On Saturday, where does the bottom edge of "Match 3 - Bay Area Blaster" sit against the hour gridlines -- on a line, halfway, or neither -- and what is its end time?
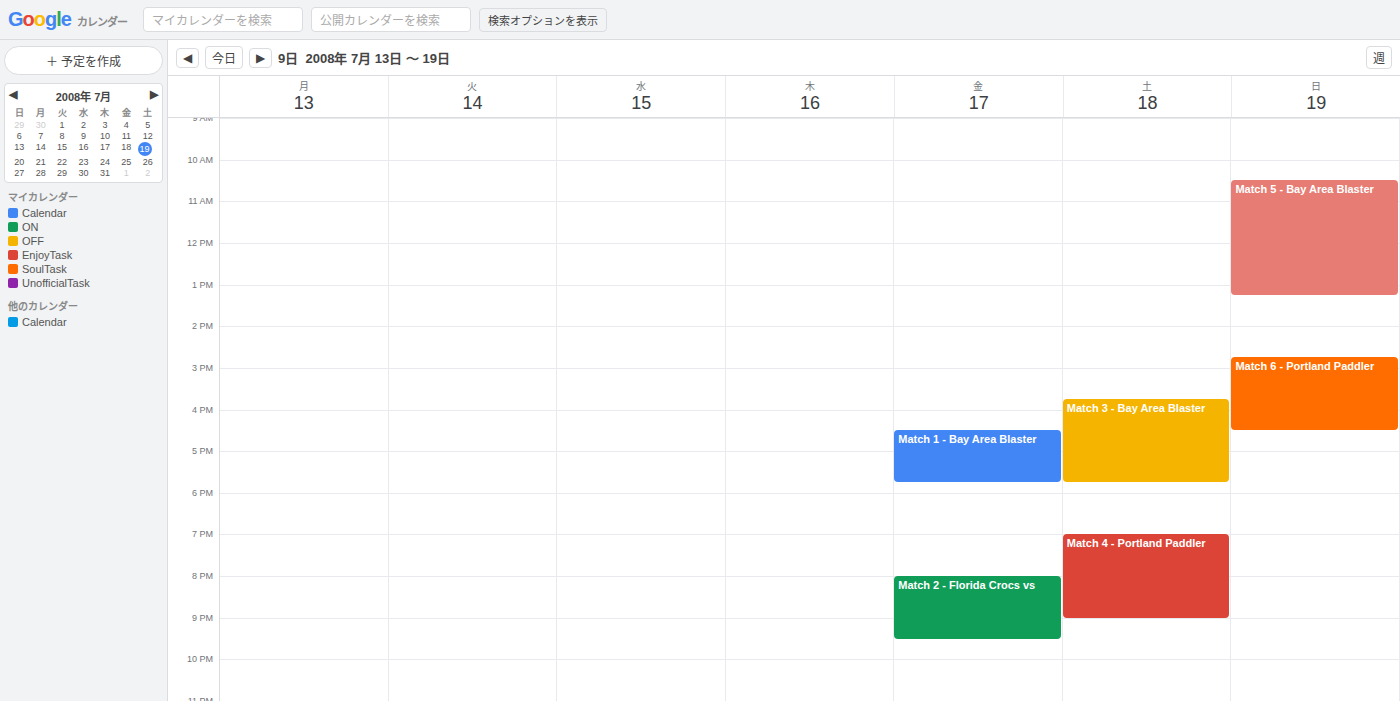
5:45 PM -- neither: three quarters of the way from the 5 PM line to the 6 PM line.